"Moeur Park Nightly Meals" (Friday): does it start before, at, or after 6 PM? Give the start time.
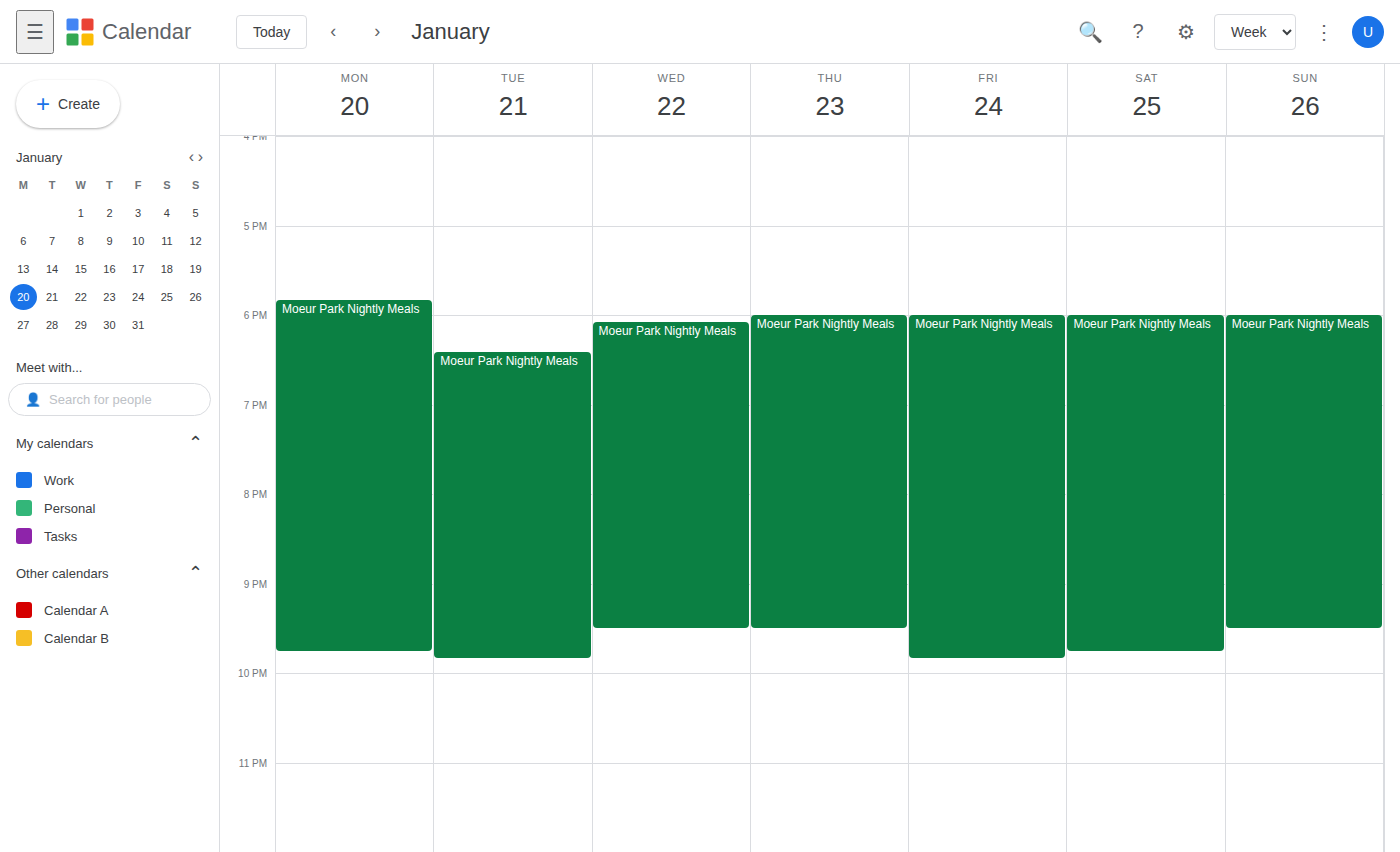
6:00 PM -- exactly at 6 PM, on the 6 PM line.